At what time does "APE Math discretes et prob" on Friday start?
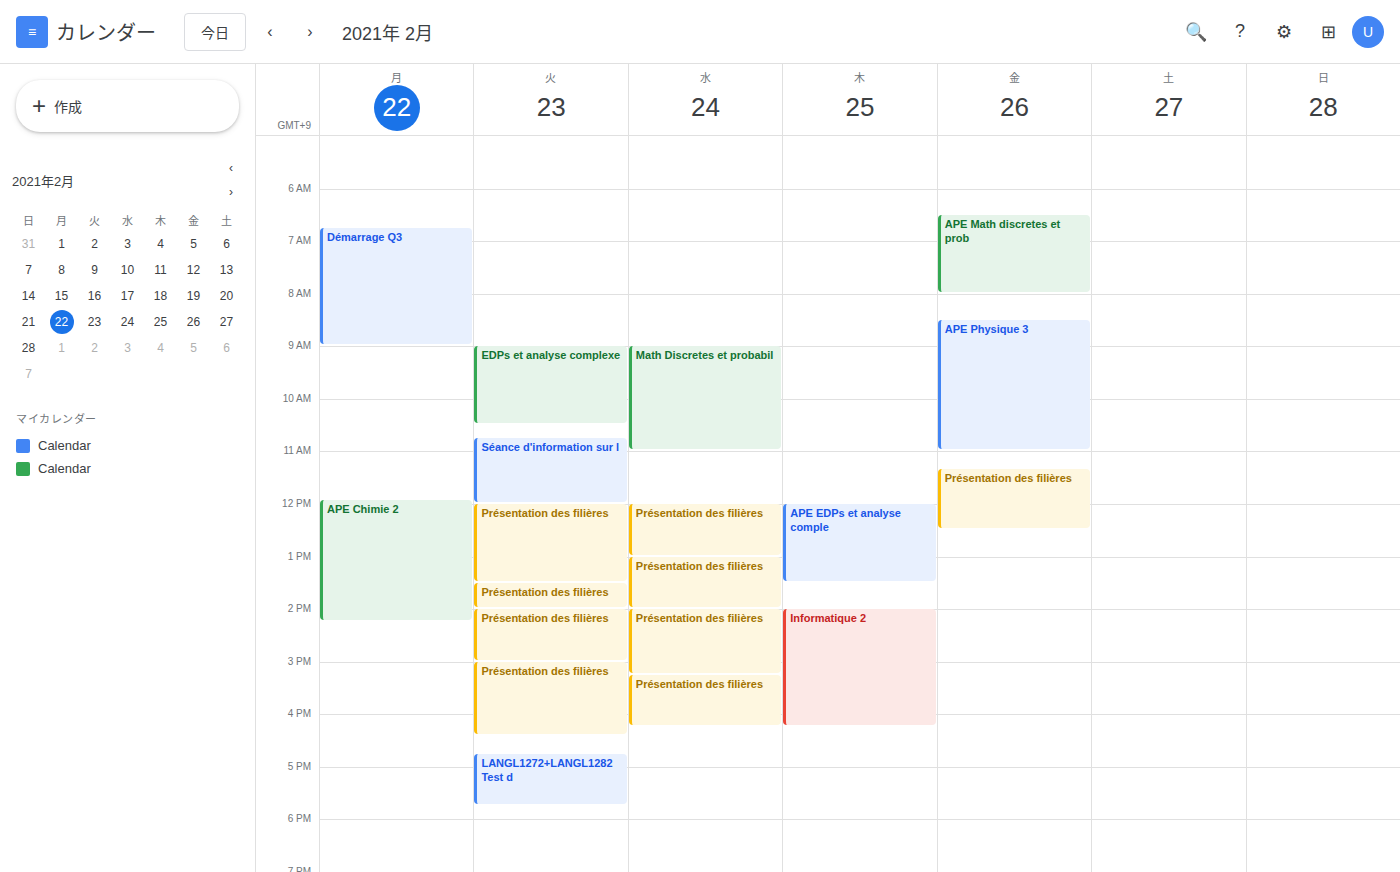
6:30 AM